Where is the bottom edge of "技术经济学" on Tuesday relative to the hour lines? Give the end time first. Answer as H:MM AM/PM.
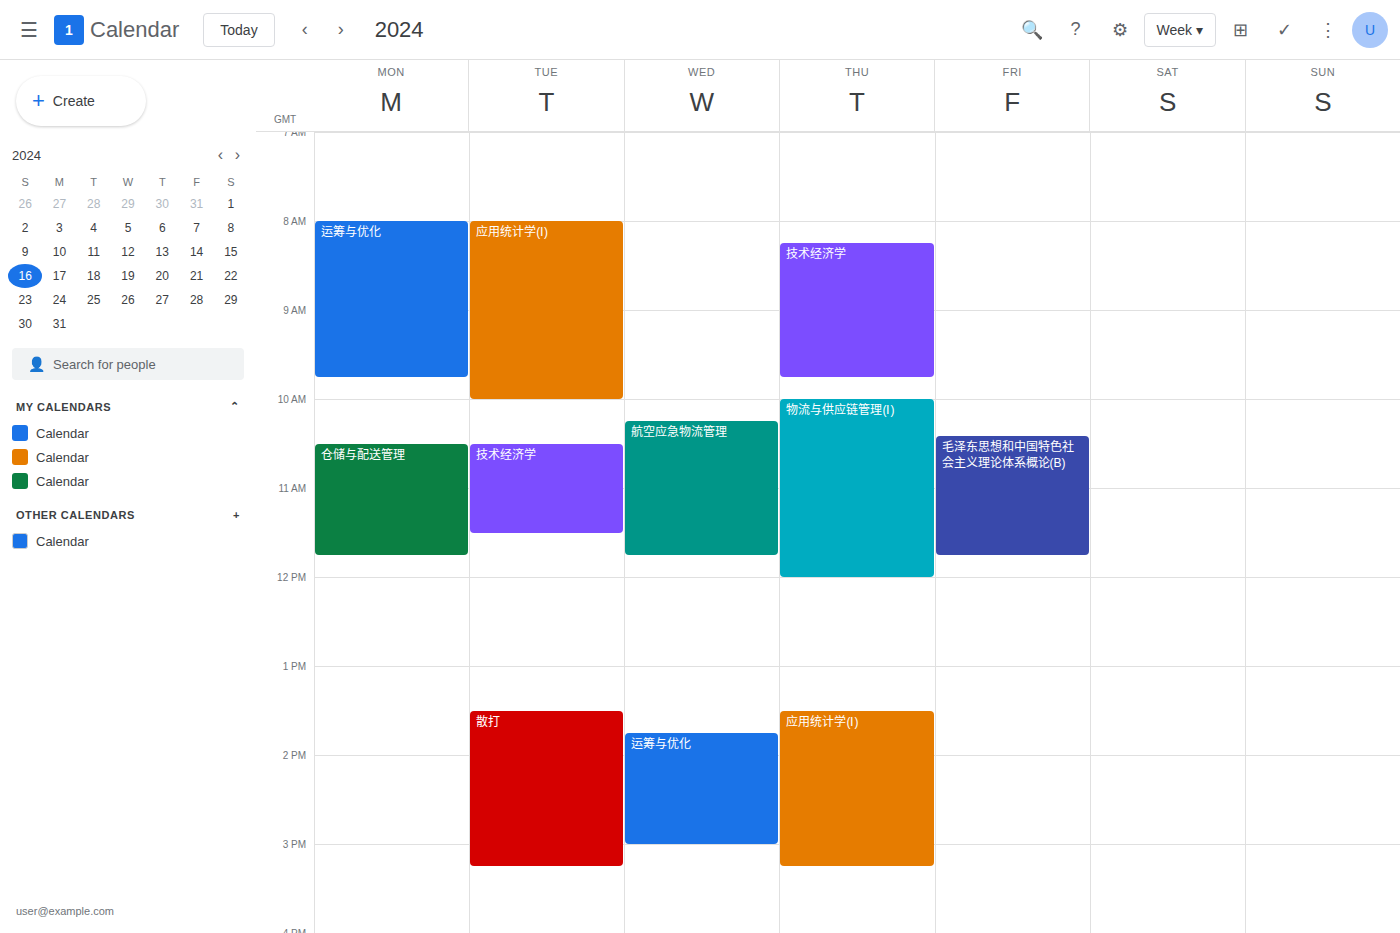
11:30 AM -- halfway between the 11 AM and 12 PM lines.